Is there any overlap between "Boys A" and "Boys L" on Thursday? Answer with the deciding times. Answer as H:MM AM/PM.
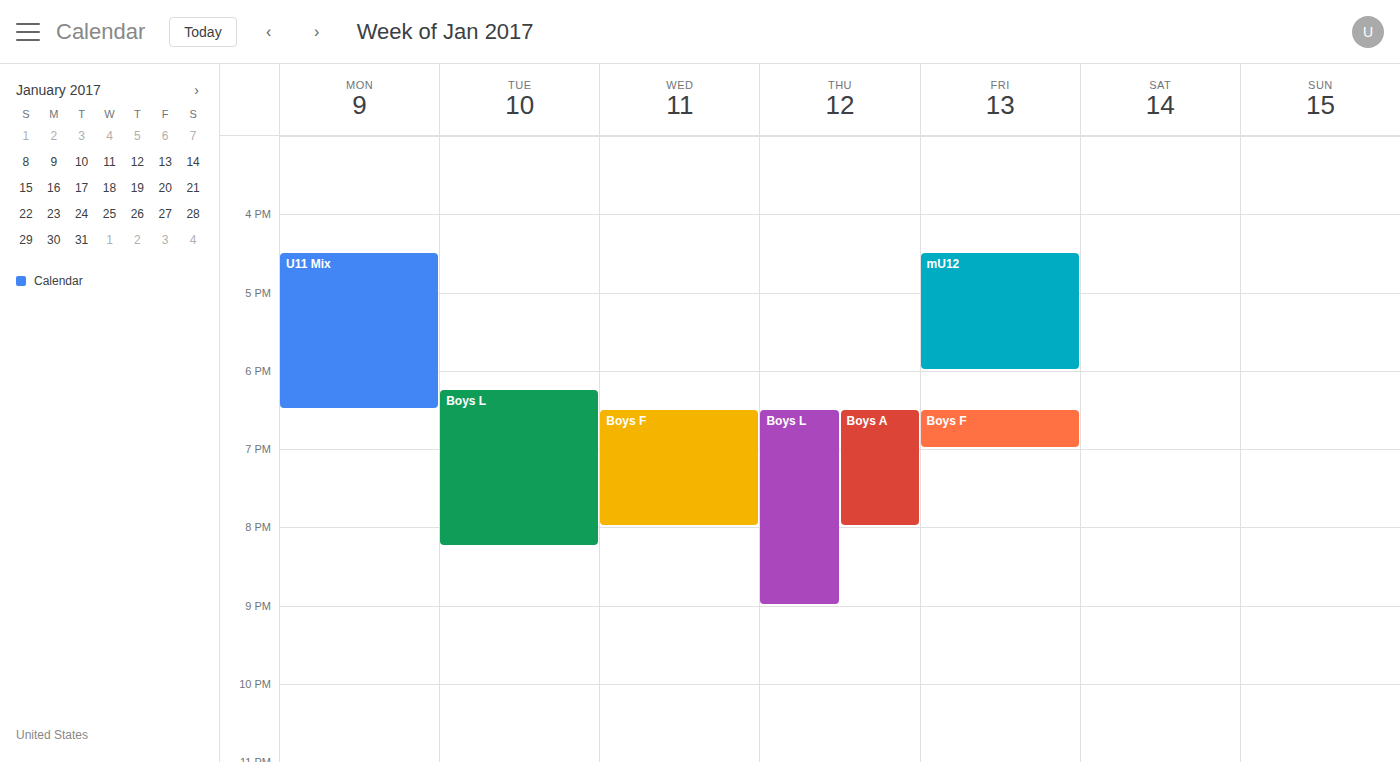
"Boys A" runs 6:30 PM to 8:00 PM, inside "Boys L" -- they overlap.